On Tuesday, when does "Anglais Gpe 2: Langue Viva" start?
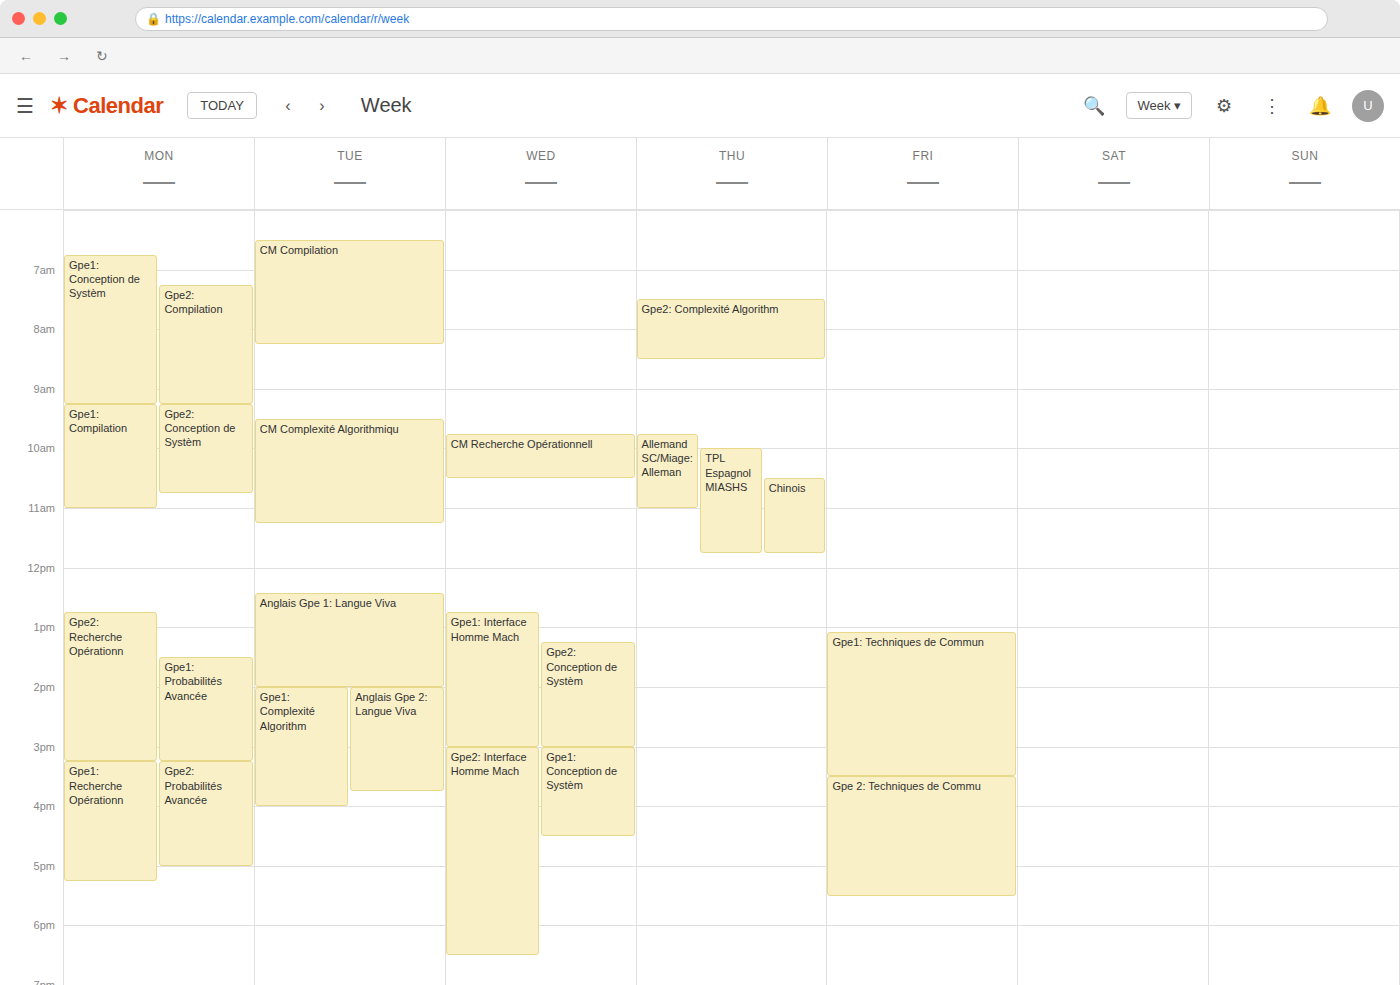
2:00 PM